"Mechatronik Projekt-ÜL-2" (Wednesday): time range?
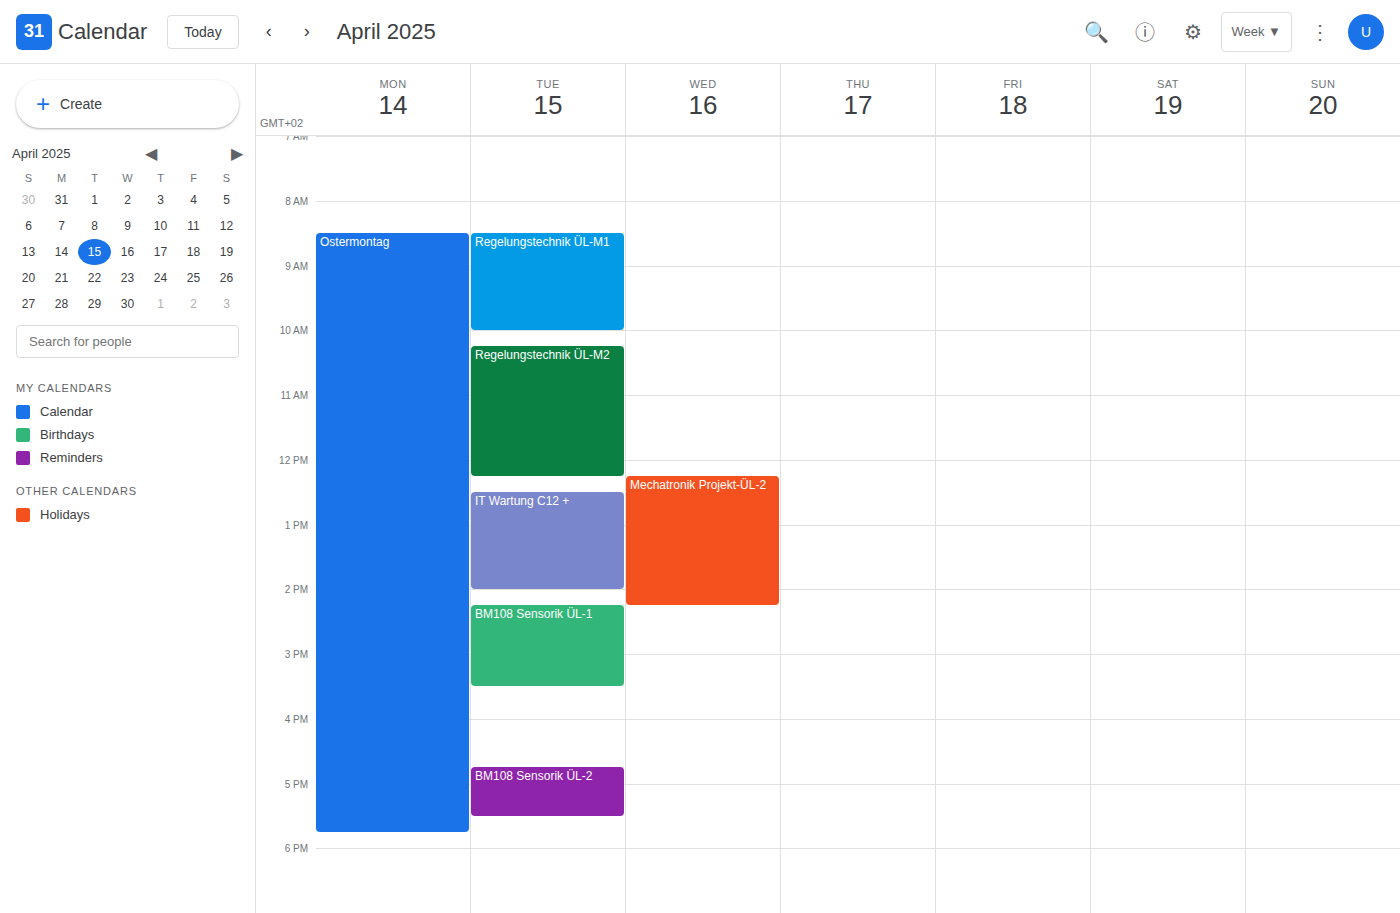
12:15 PM to 2:15 PM